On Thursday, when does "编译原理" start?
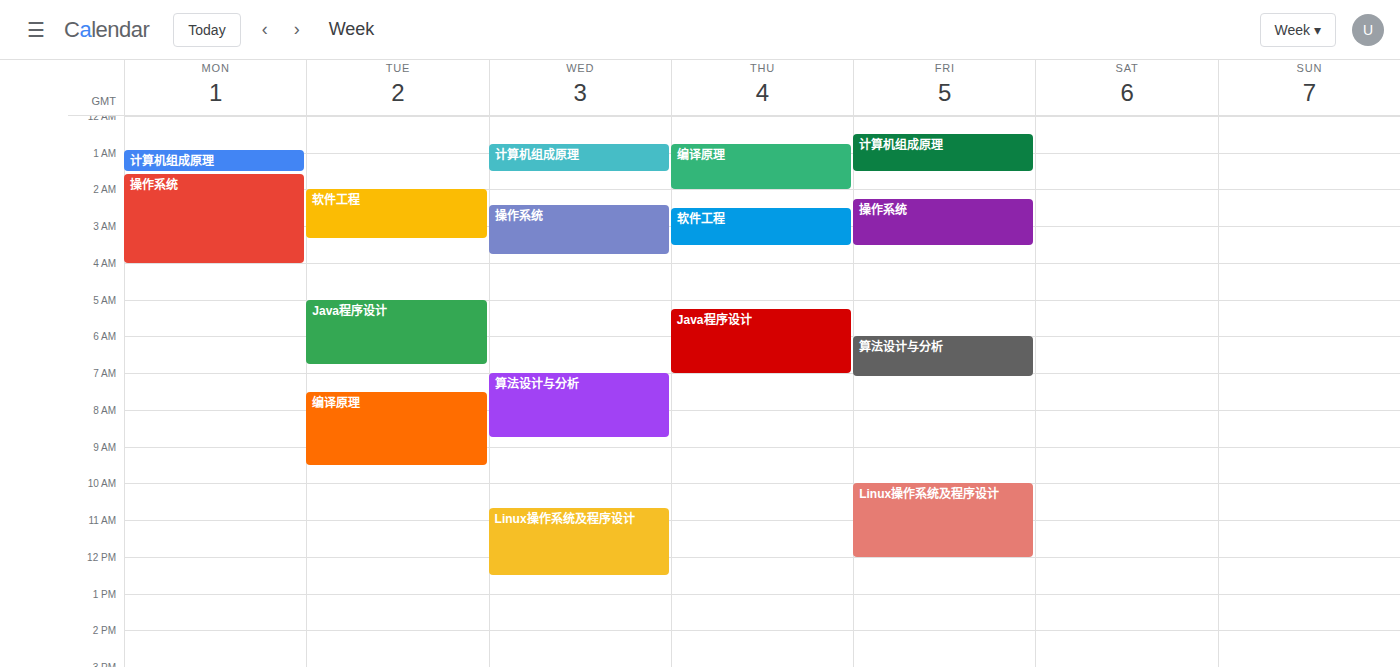
12:45 AM